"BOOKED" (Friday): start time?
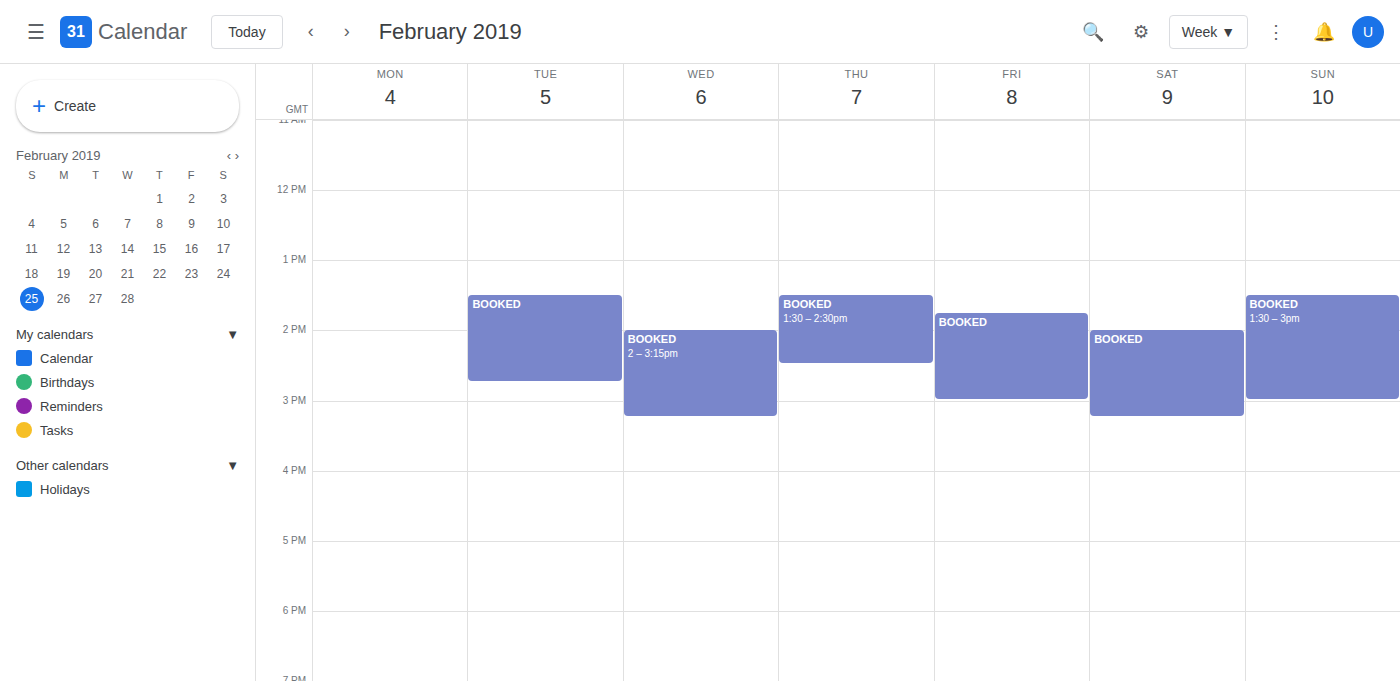
13:45